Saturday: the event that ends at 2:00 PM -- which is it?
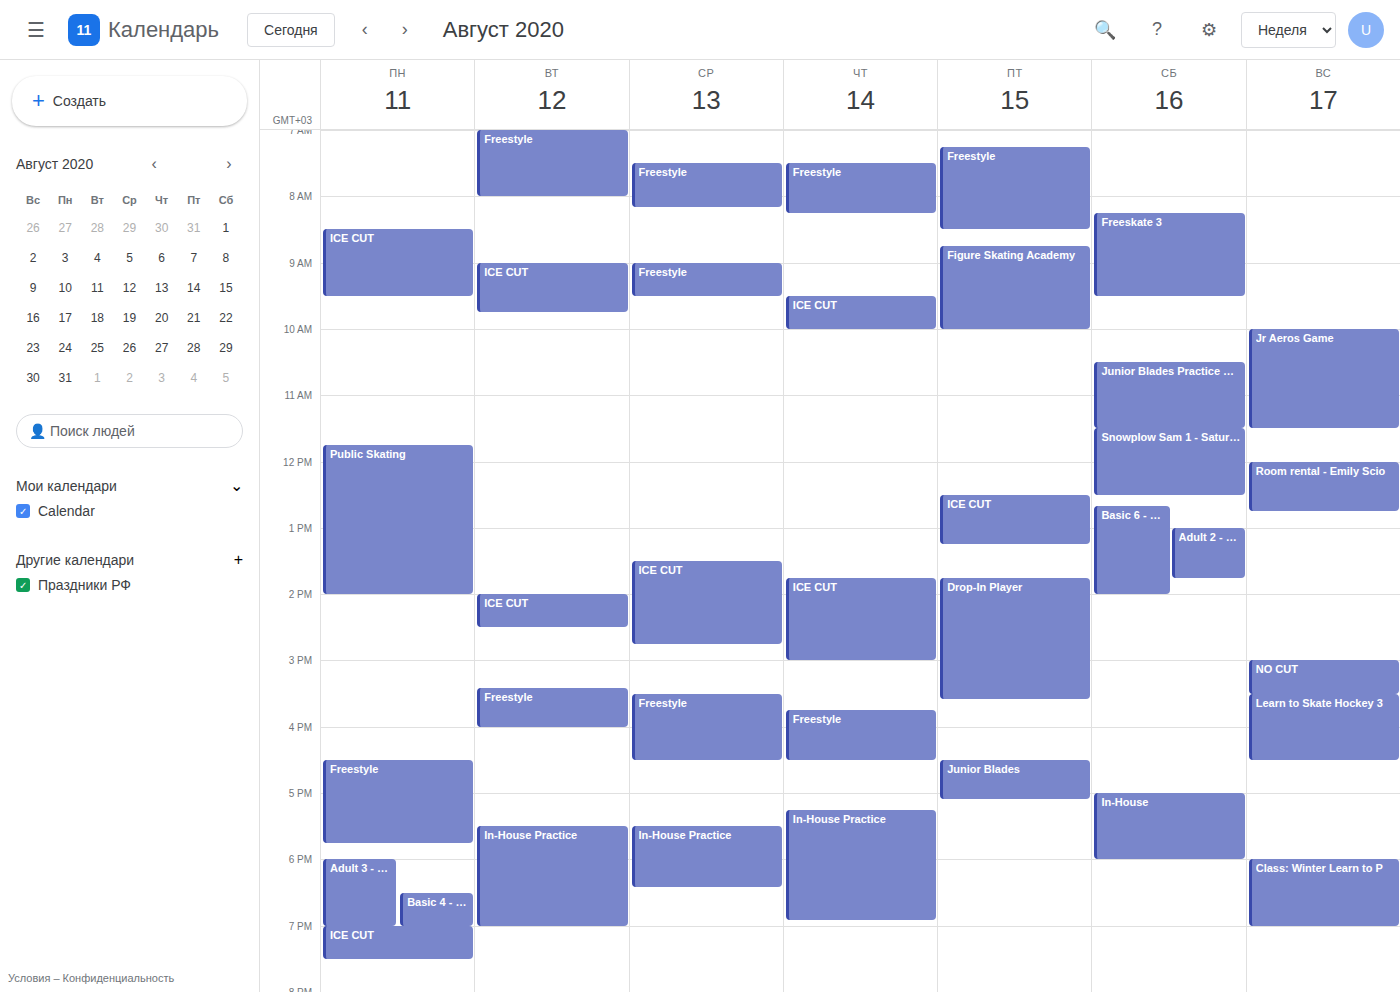
"Basic 6 - Saturdays"